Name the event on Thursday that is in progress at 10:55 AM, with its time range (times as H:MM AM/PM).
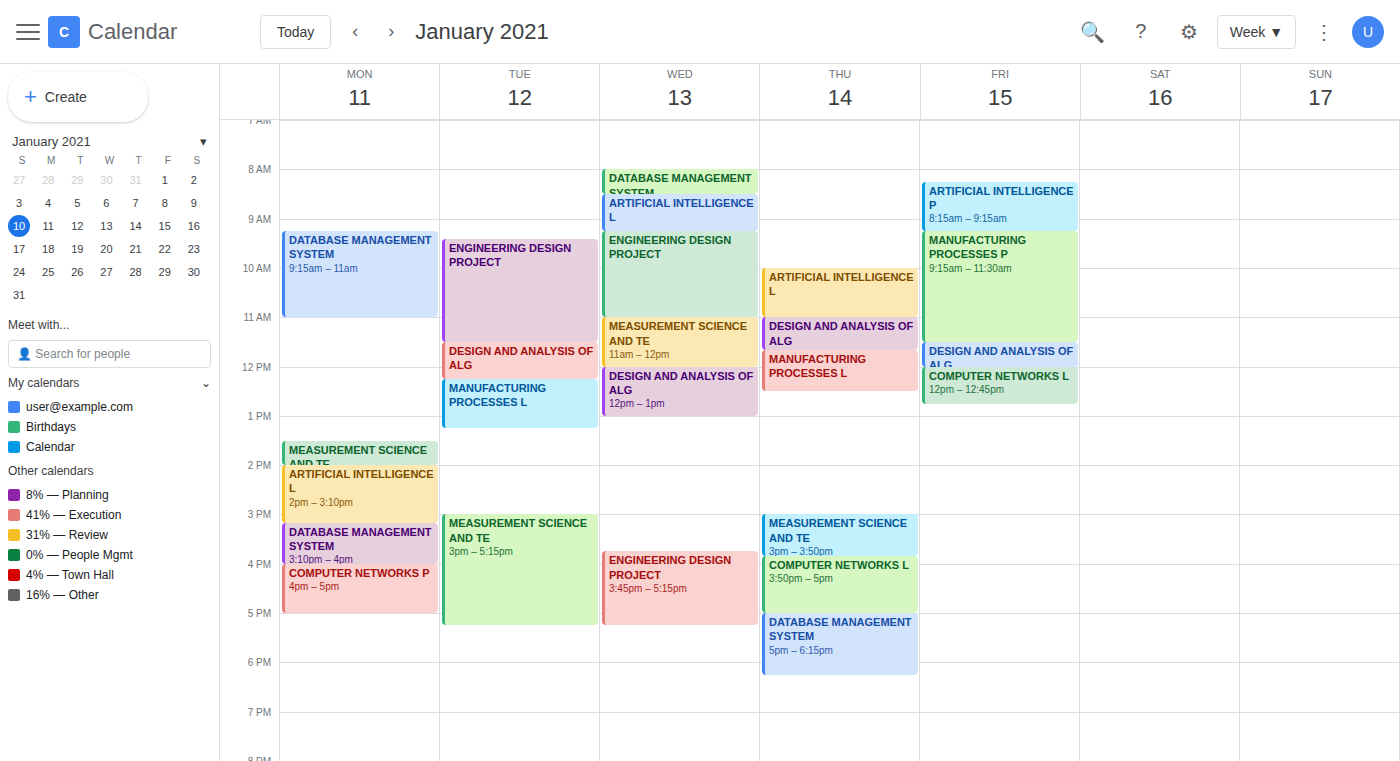
"ARTIFICIAL INTELLIGENCE L", 10:00 AM to 11:00 AM